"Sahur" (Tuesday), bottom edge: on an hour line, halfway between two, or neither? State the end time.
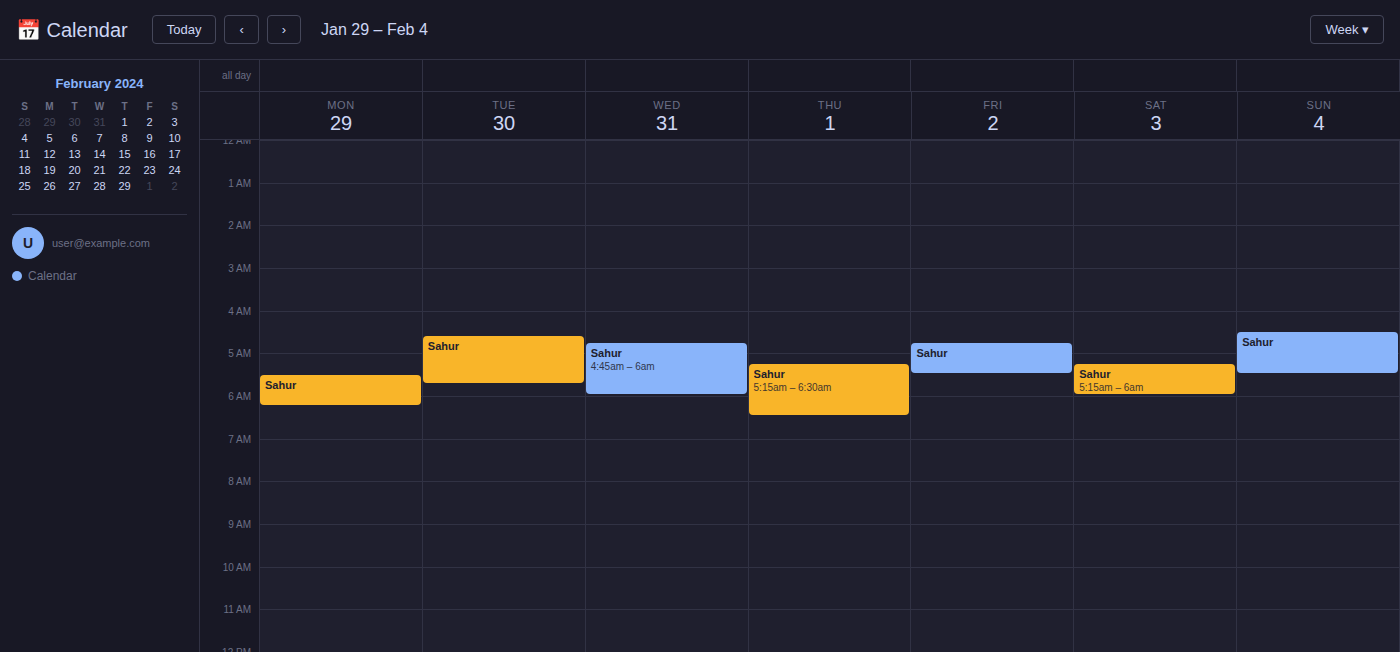
5:45 AM -- neither: three quarters of the way from the 5 AM line to the 6 AM line.